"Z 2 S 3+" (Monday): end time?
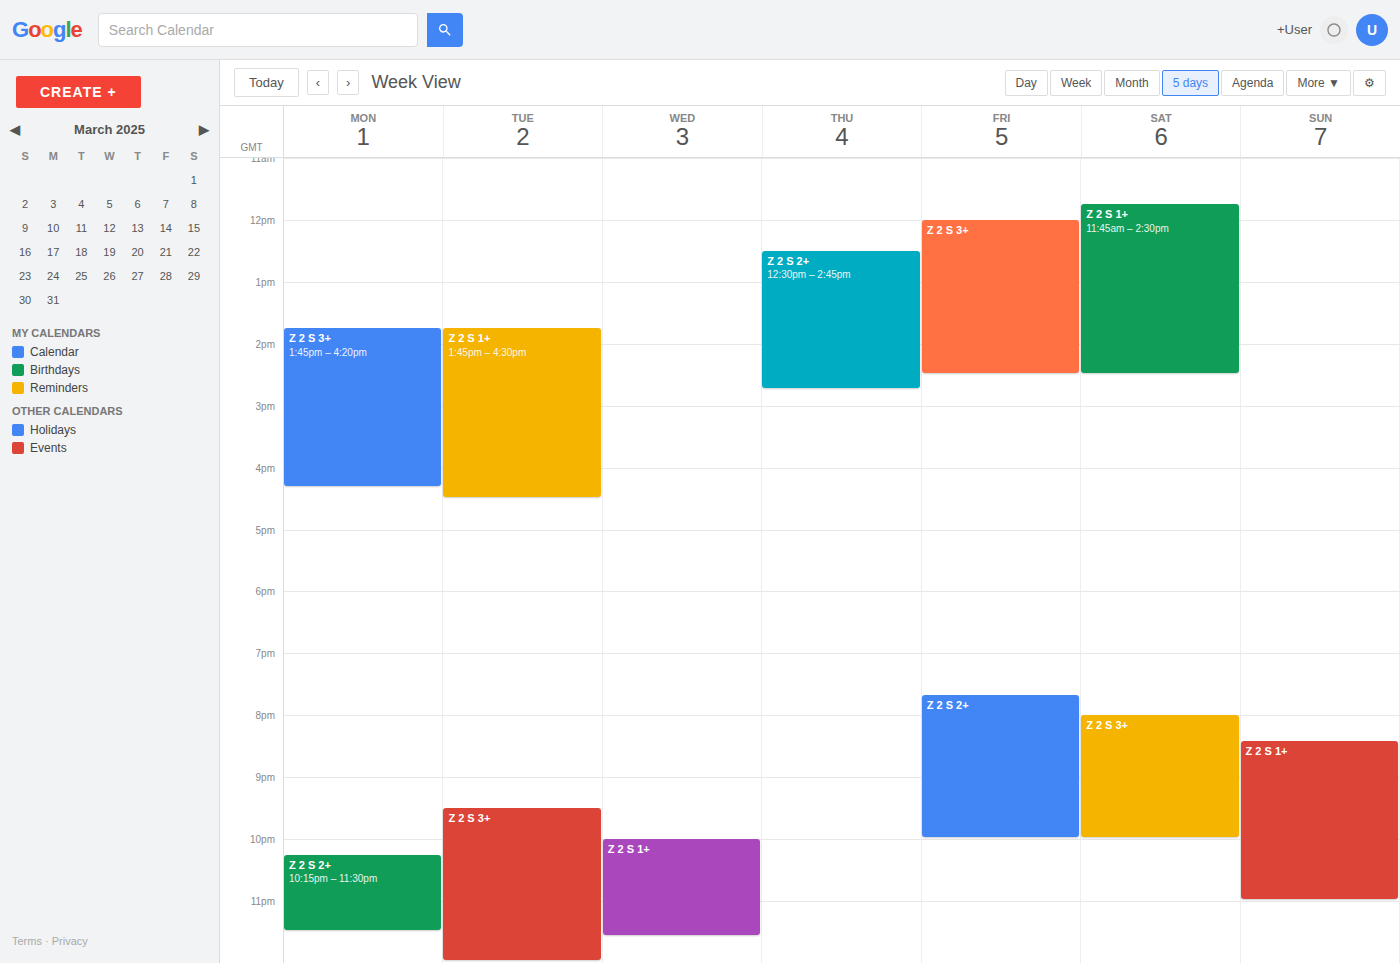
4:20 PM